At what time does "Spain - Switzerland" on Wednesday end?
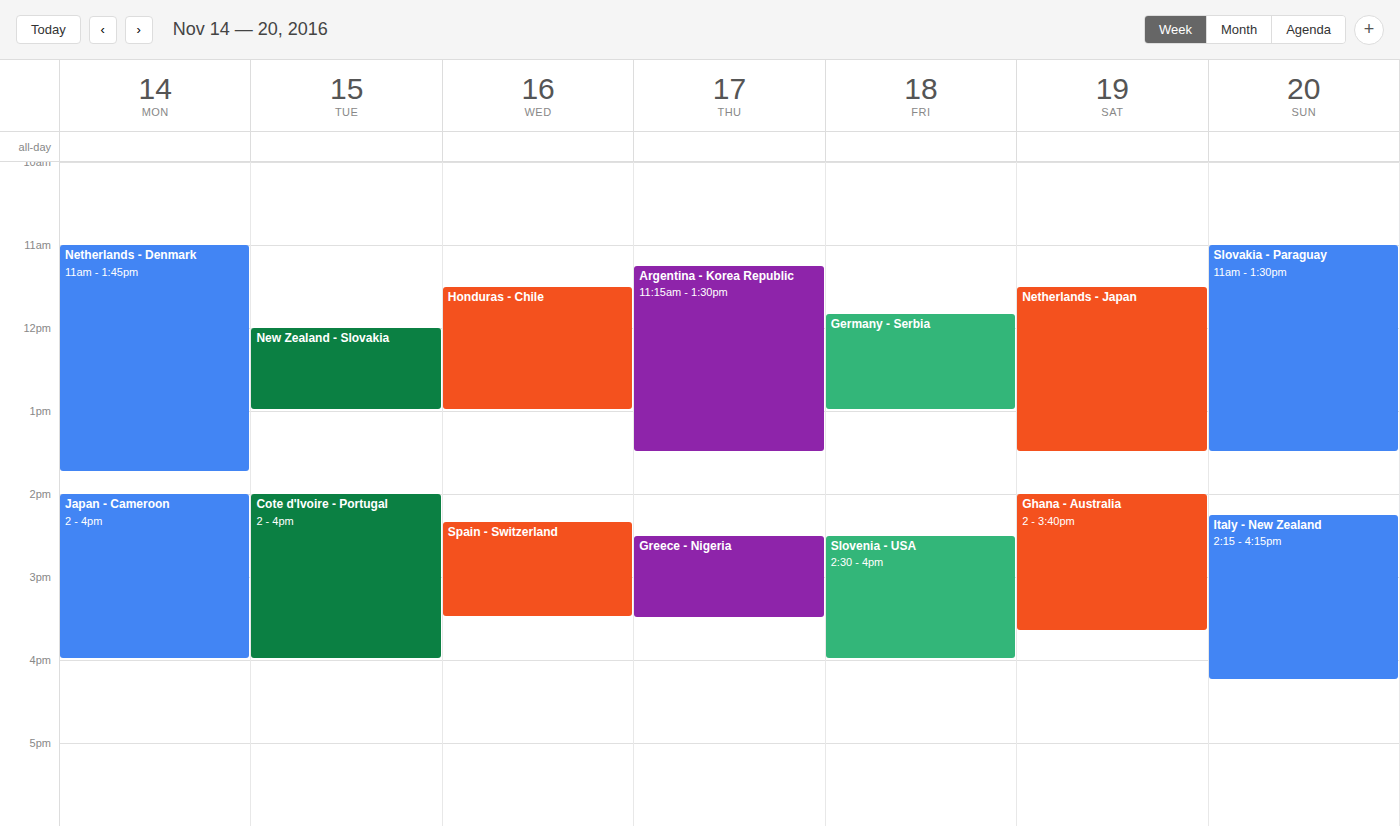
3:30 PM